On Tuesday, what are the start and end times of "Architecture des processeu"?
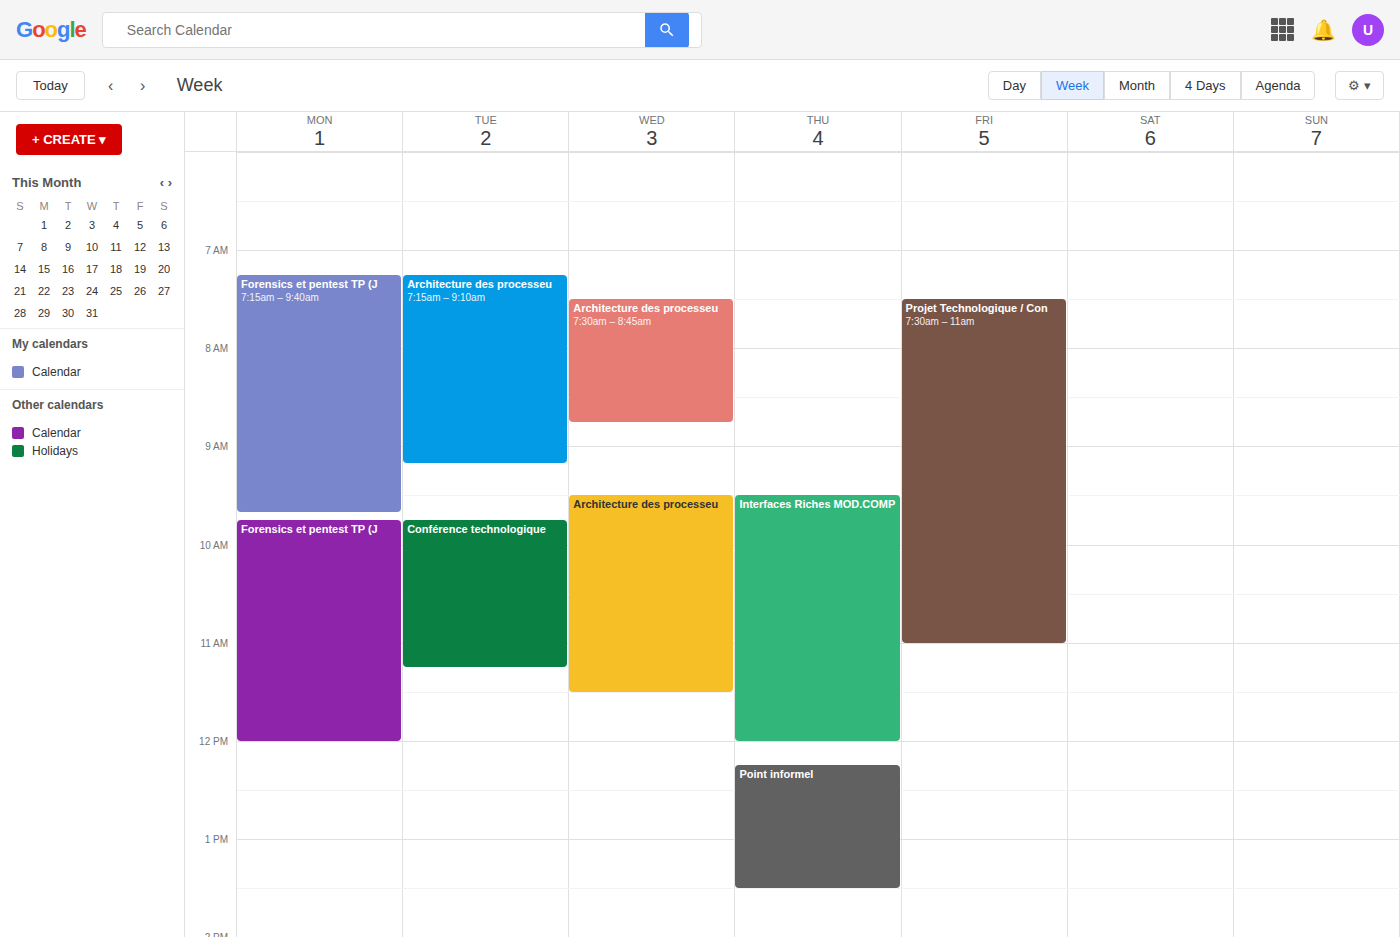
7:15 AM to 9:10 AM